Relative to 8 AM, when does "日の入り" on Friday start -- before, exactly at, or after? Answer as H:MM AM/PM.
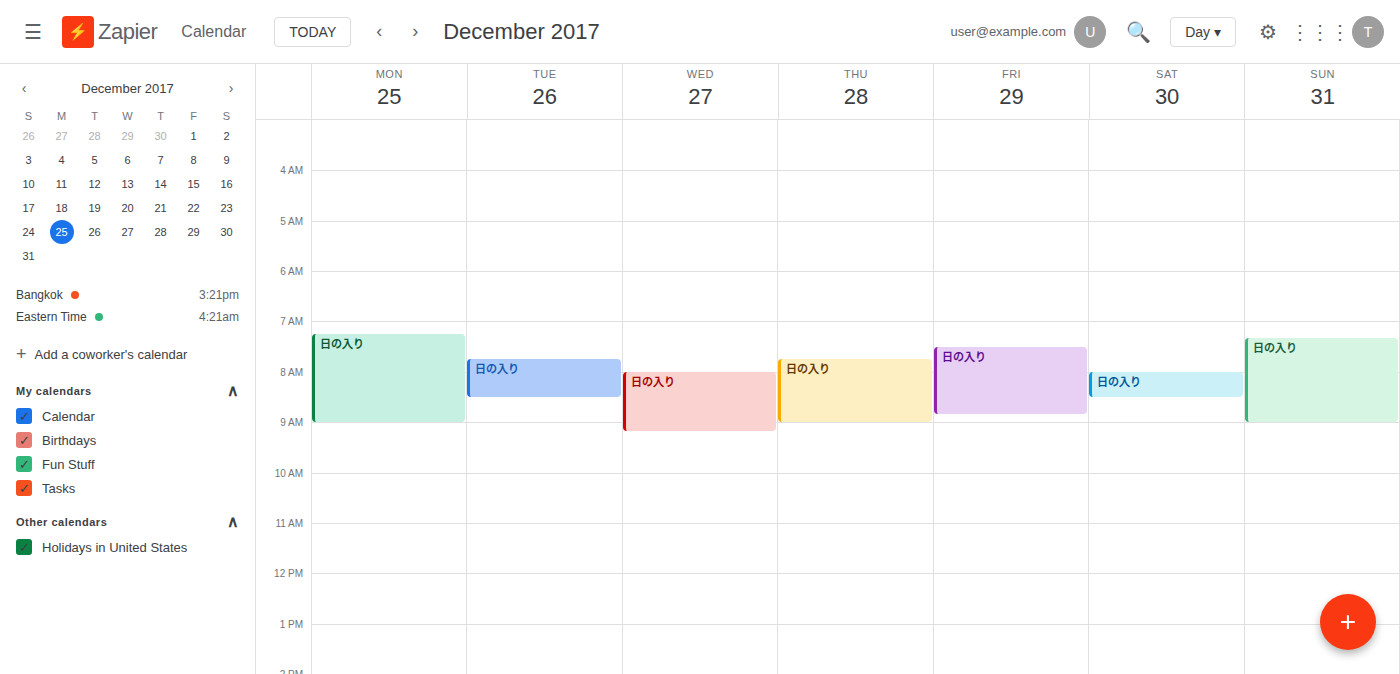
7:30 AM -- before 8 AM, 30 minutes above the 8 AM line.